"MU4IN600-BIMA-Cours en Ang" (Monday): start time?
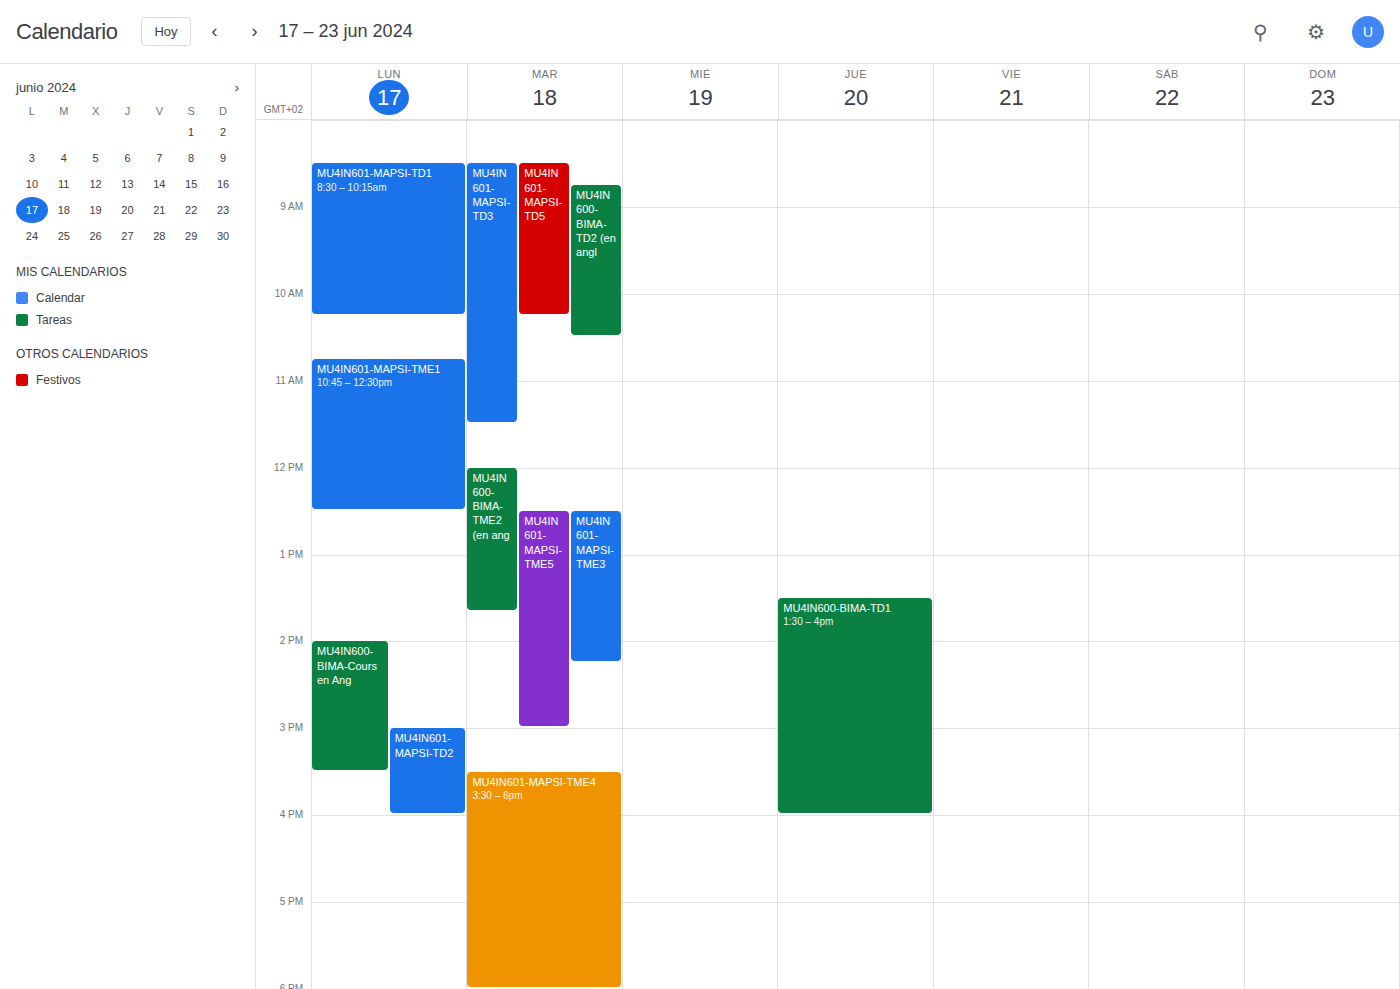
2:00 PM